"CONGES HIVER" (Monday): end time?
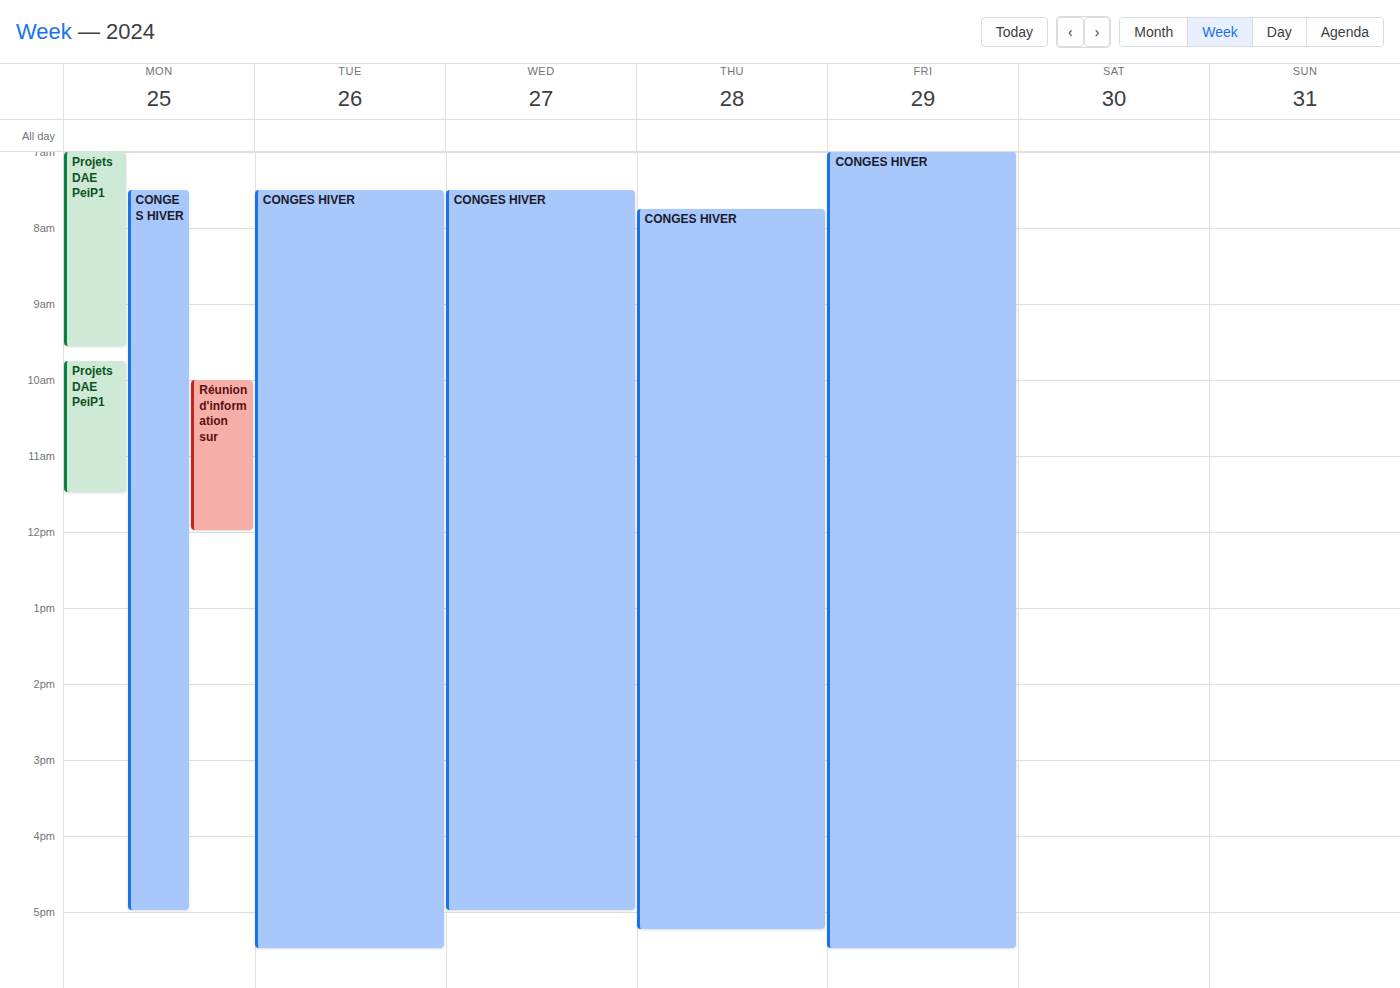
5:00 PM